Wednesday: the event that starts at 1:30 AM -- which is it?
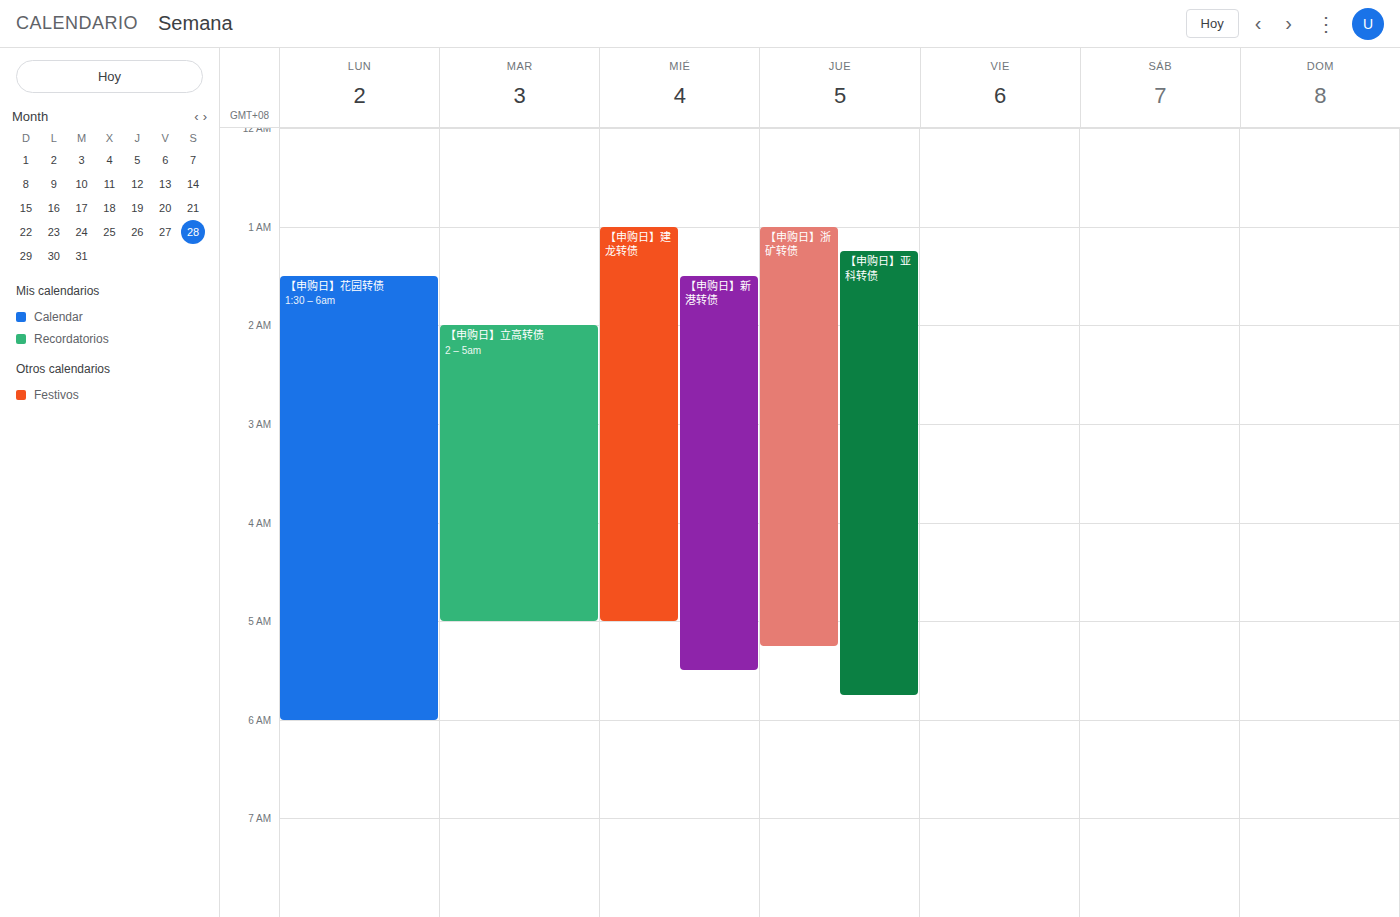
"【申购日】新港转债"